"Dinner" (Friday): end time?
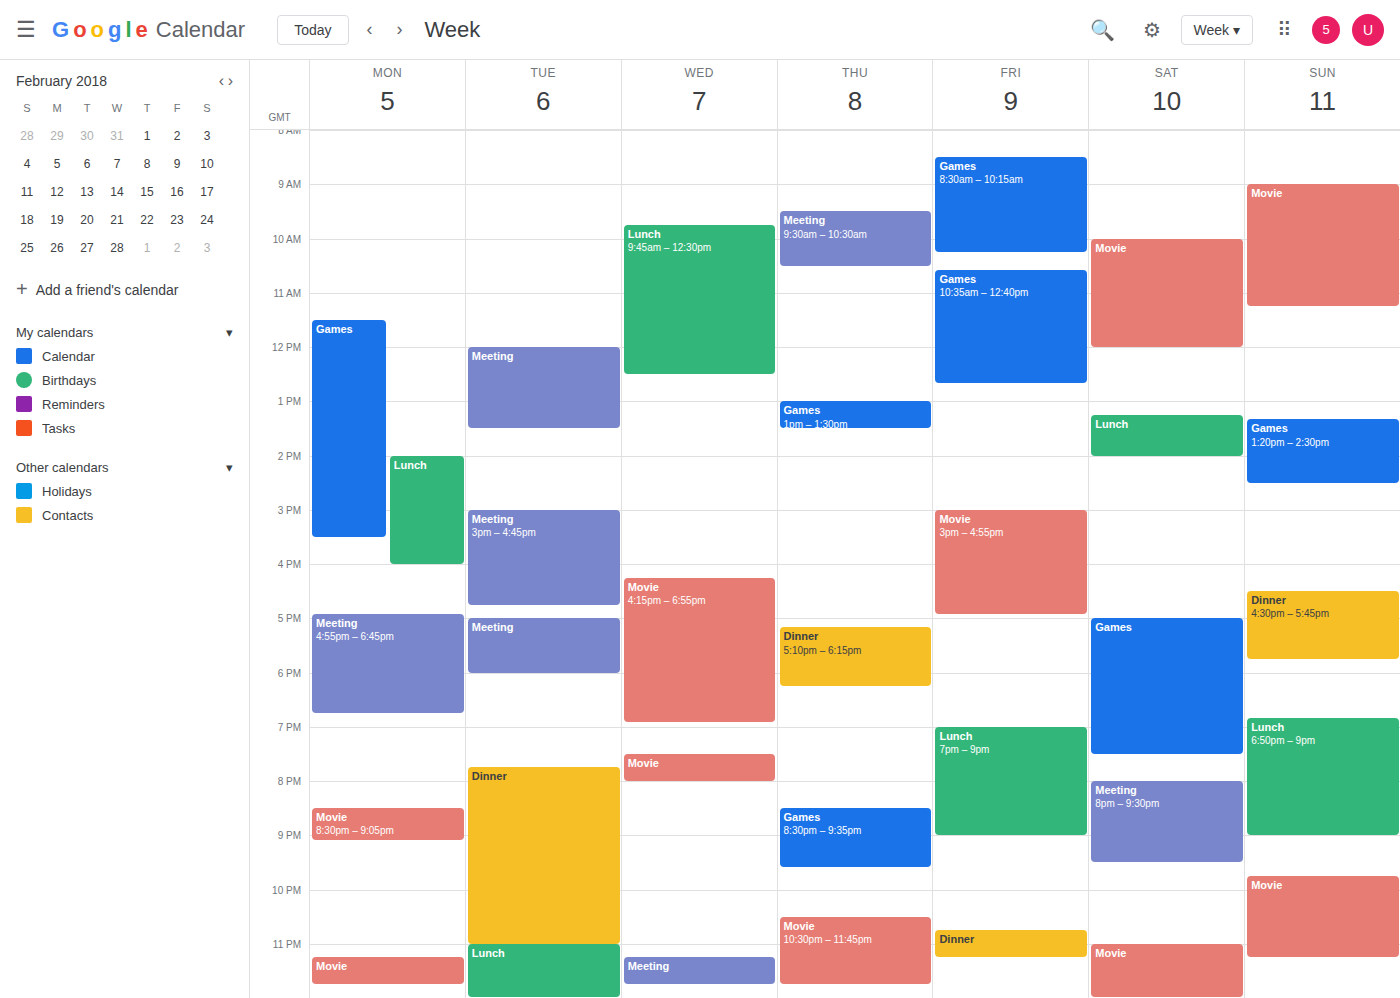
11:15 PM